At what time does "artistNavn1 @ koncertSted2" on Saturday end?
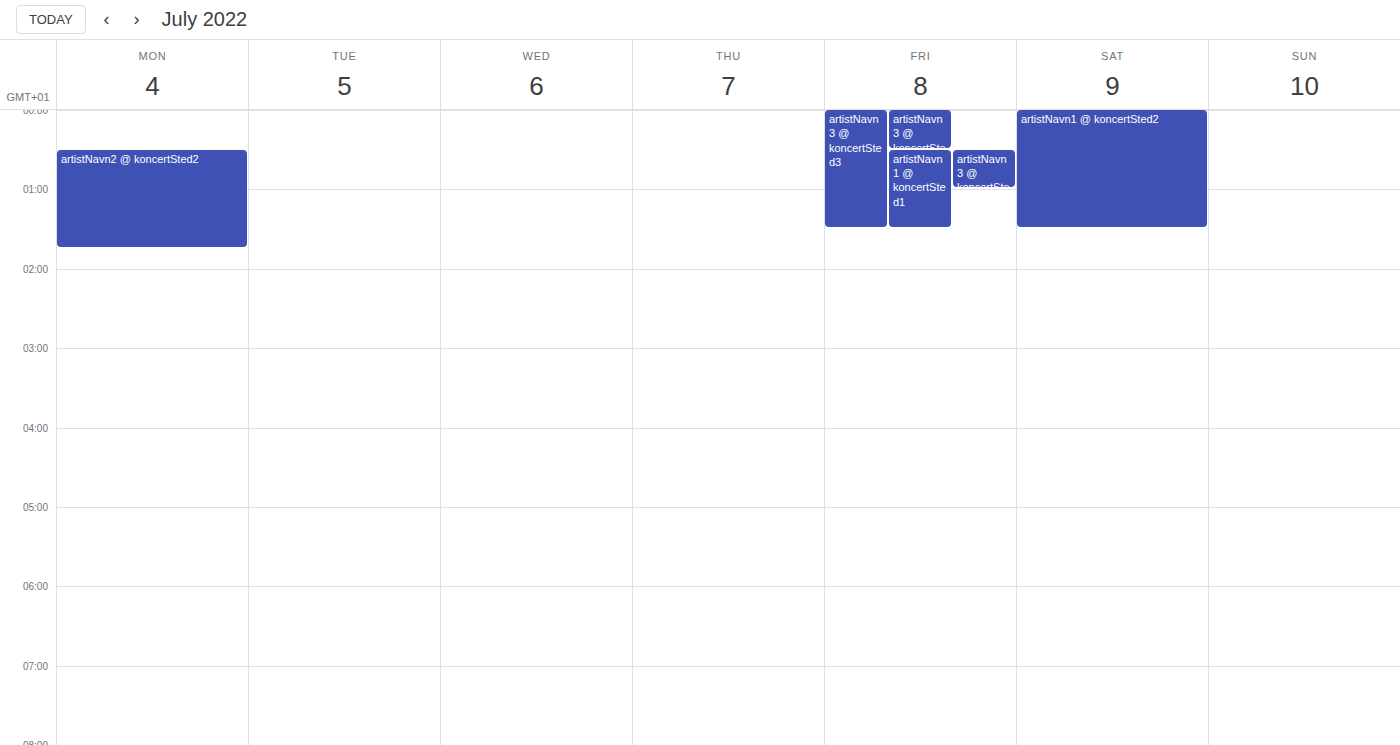
1:30 AM